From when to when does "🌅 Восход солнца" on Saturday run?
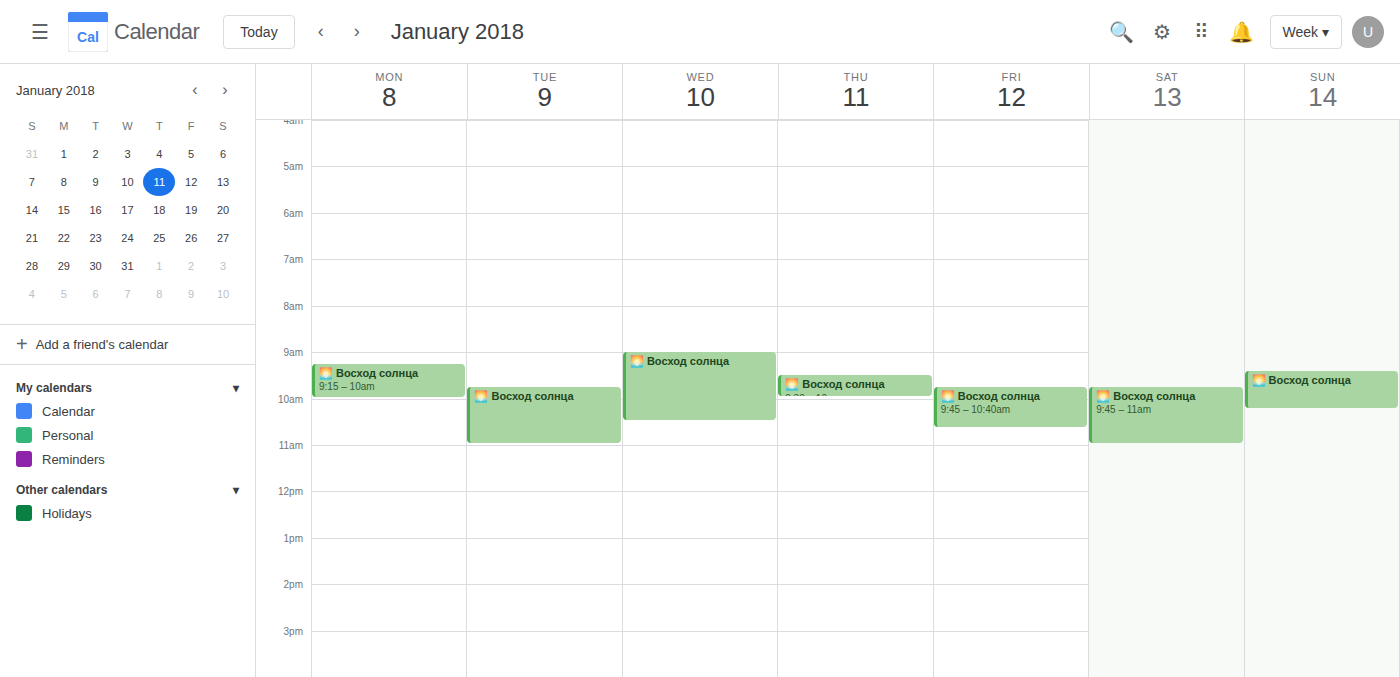
9:45 AM to 11:00 AM